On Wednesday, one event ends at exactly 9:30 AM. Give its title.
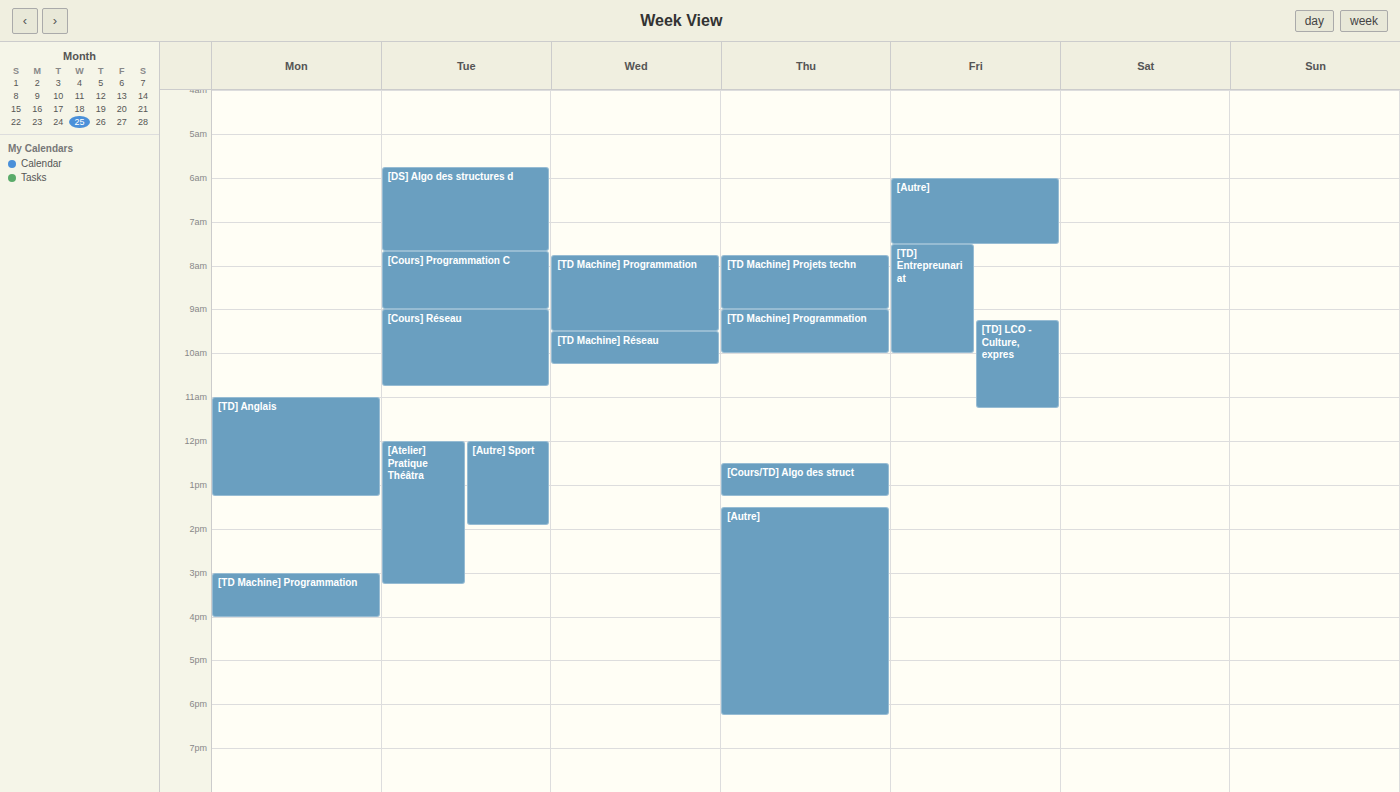
"[TD Machine] Programmation"